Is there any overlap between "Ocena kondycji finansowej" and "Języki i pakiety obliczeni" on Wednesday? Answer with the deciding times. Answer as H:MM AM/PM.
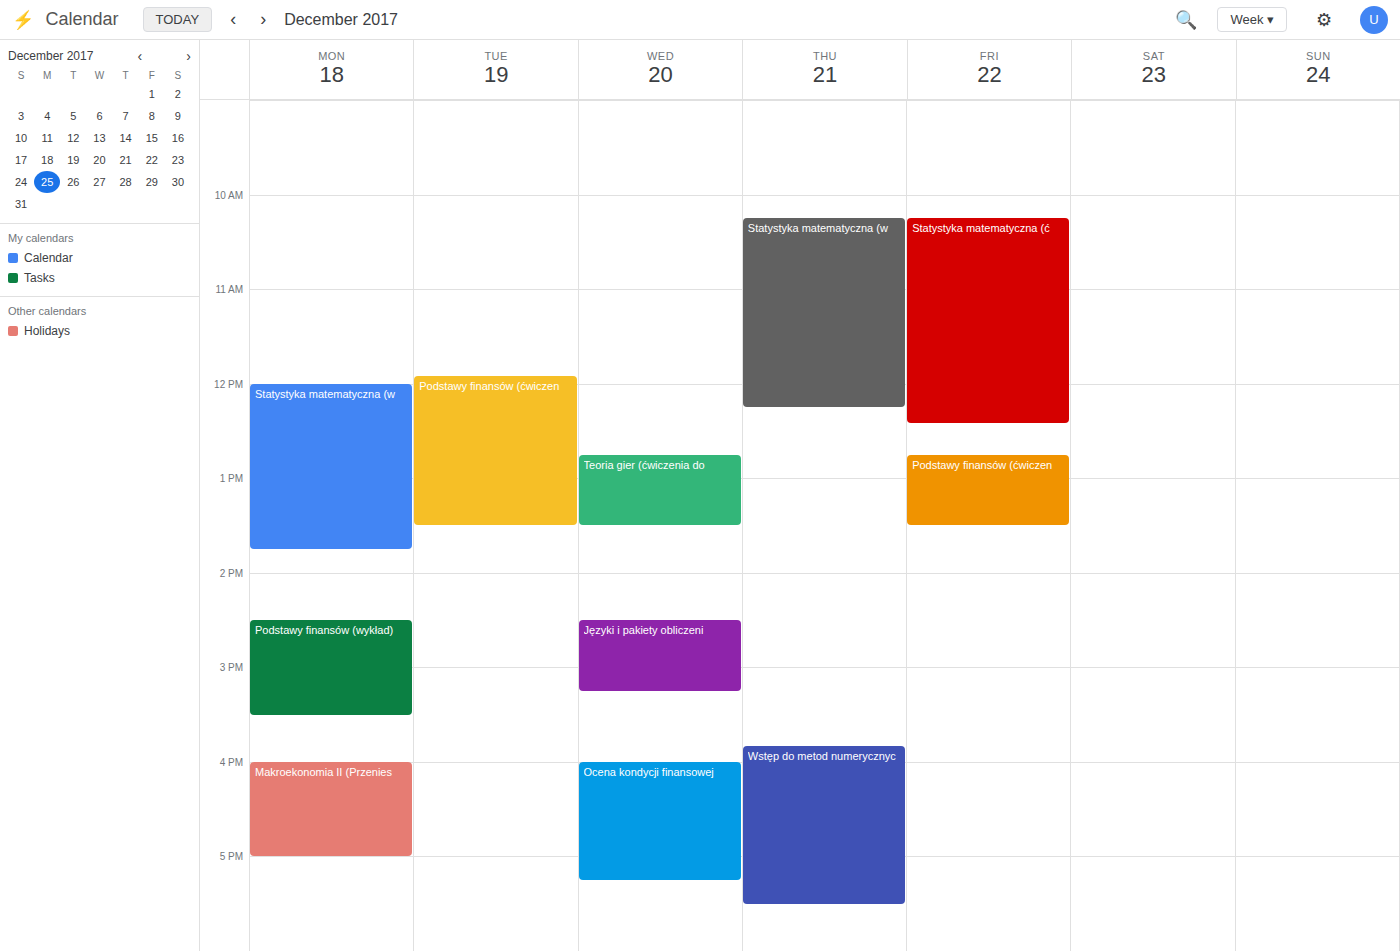
"Języki i pakiety obliczeni" ends at 3:15 PM and "Ocena kondycji finansowej" starts at 4:00 PM -- no overlap.